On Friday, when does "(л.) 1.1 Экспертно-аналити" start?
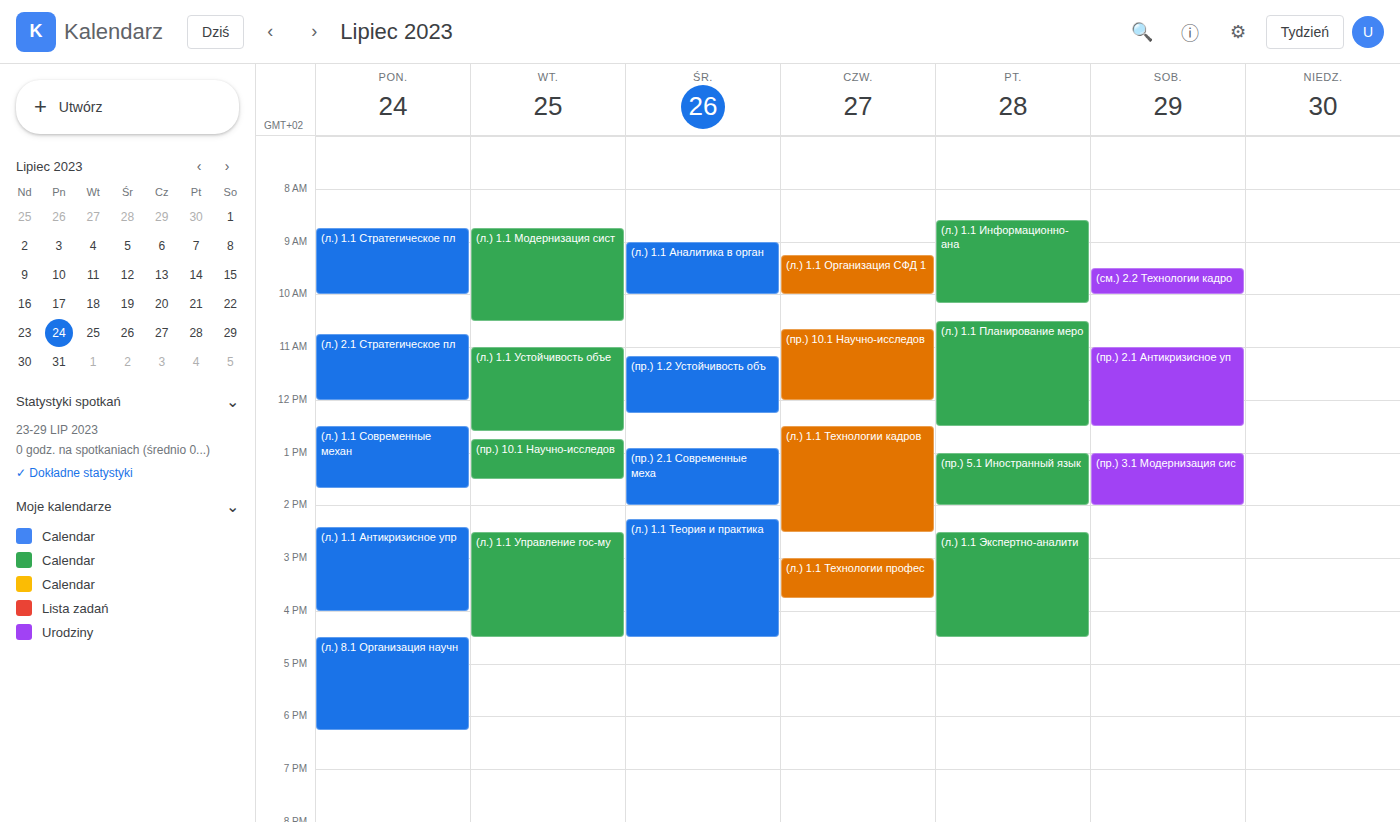
14:30